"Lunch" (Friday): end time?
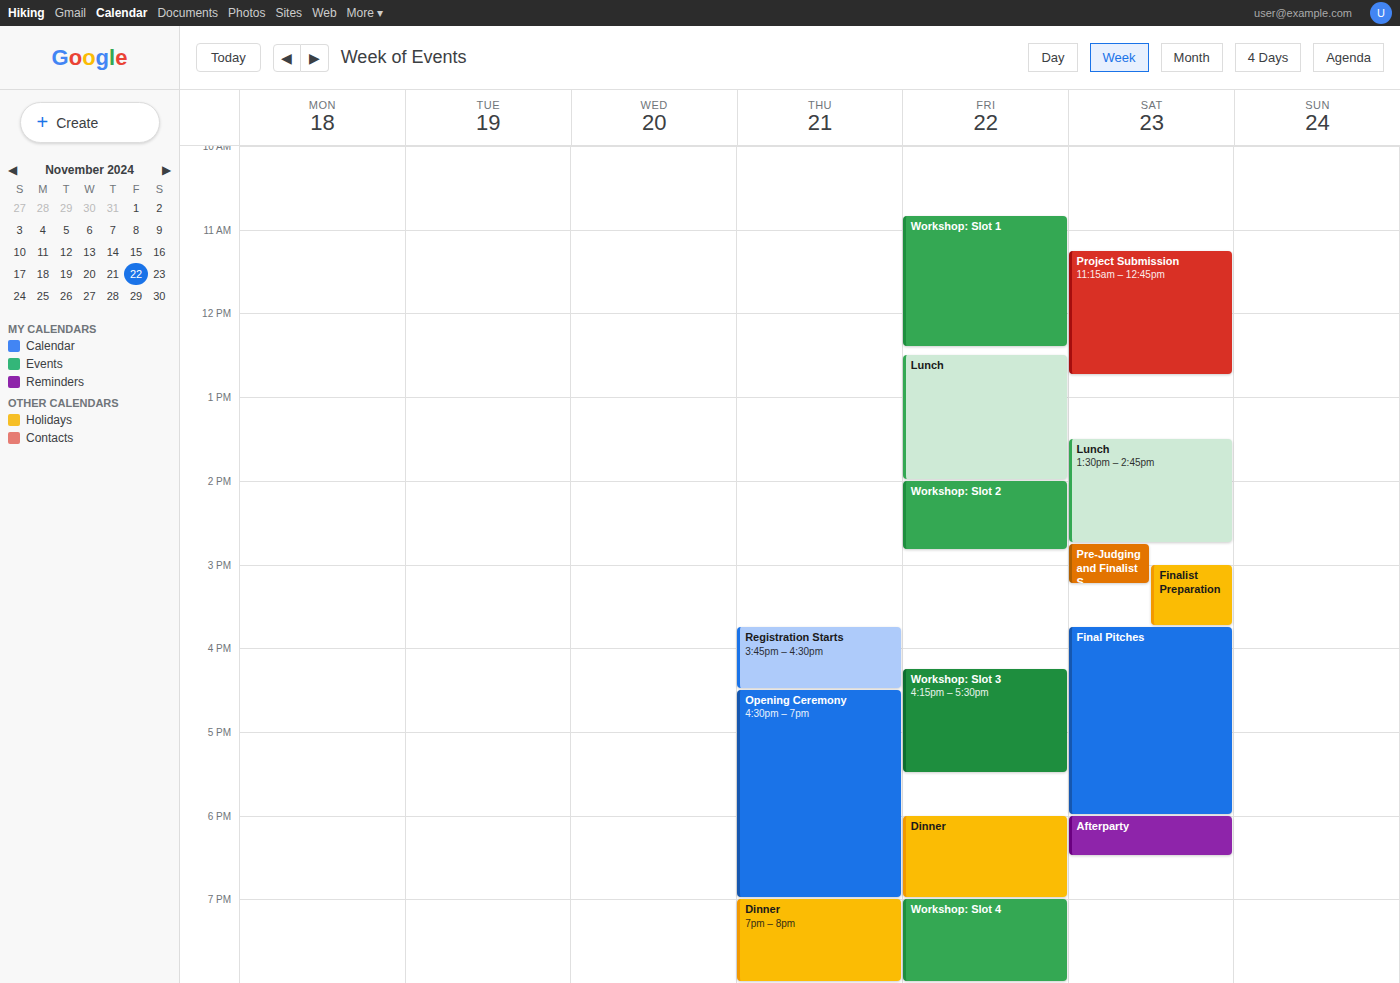
2:00 PM